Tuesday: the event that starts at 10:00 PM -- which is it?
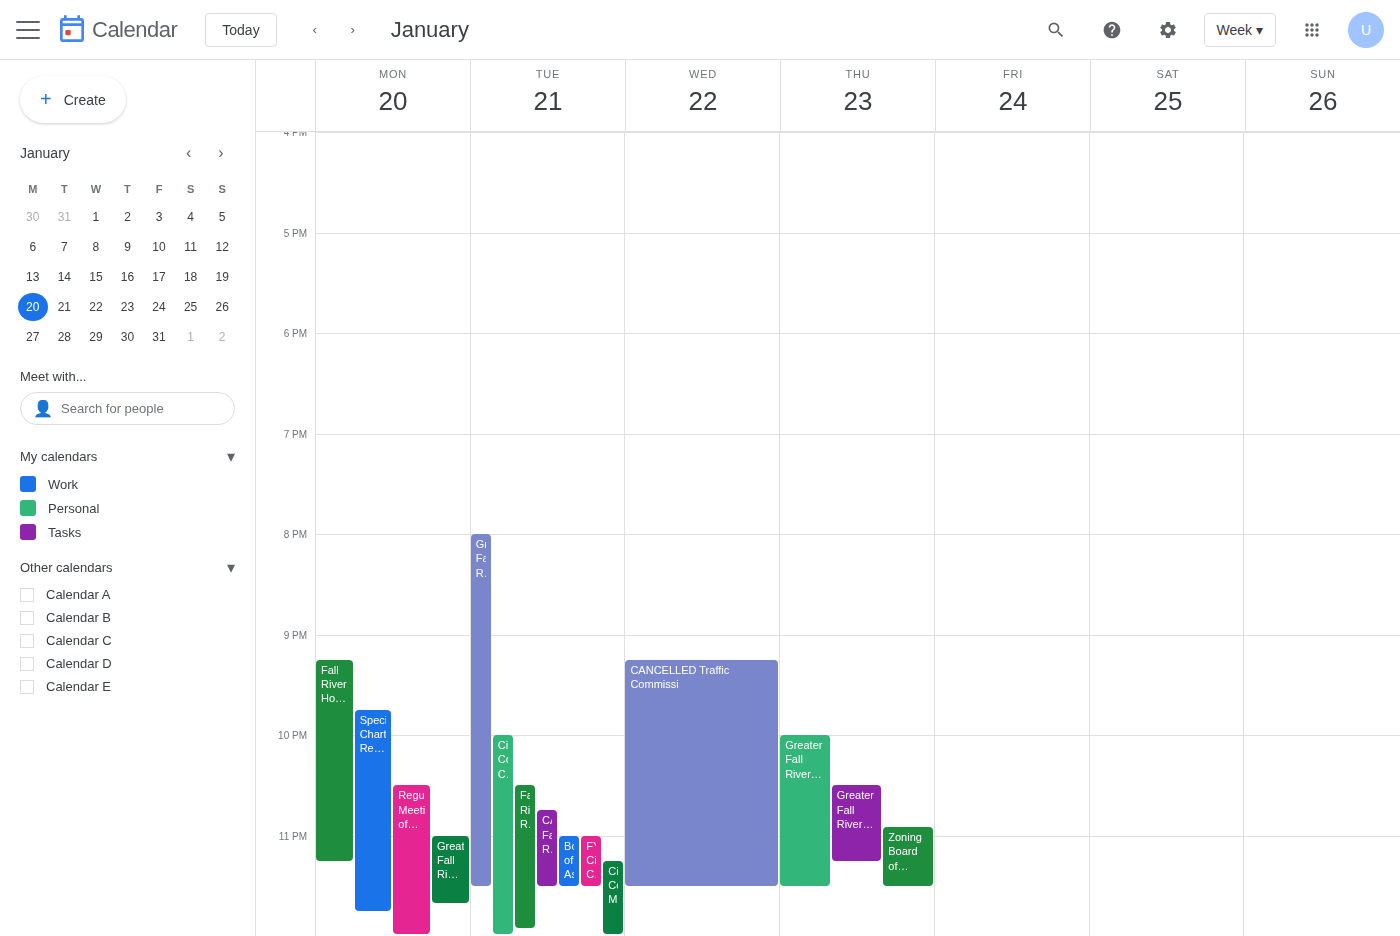
"City Council Committee on"